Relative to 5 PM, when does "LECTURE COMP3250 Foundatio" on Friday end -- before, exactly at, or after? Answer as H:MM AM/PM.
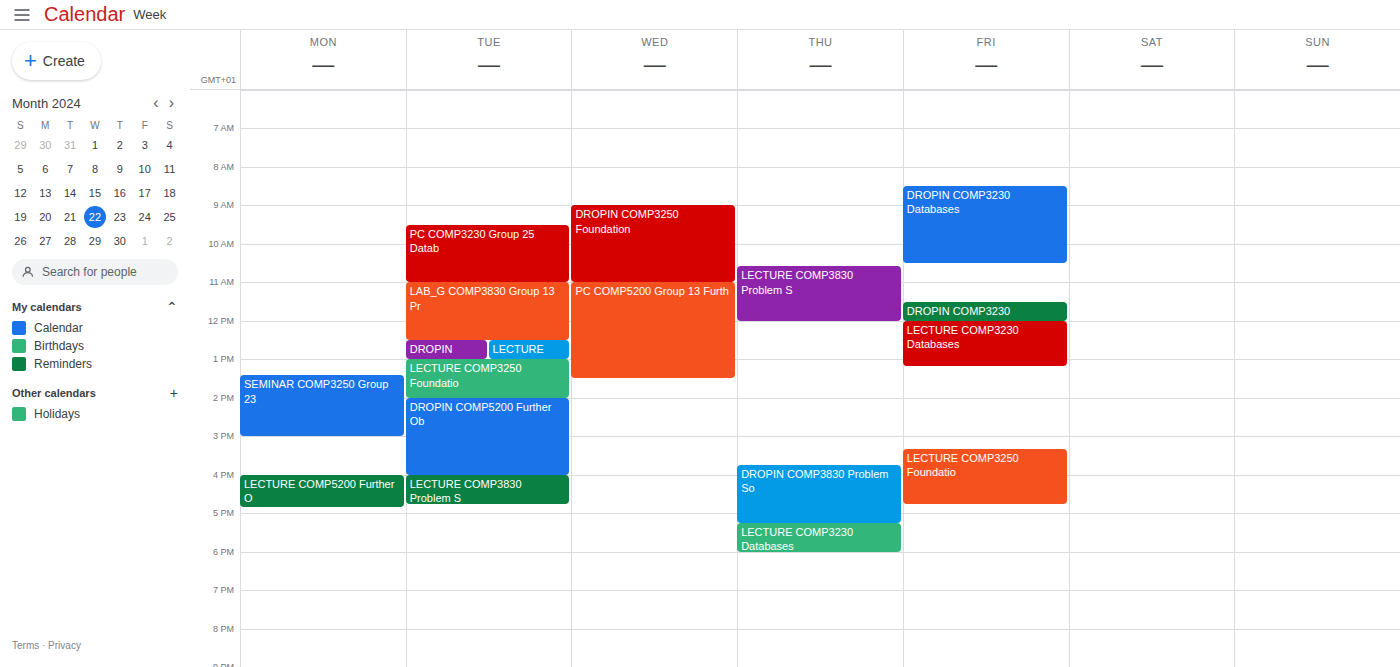
4:45 PM -- before 5 PM, 15 minutes above the 5 PM line.